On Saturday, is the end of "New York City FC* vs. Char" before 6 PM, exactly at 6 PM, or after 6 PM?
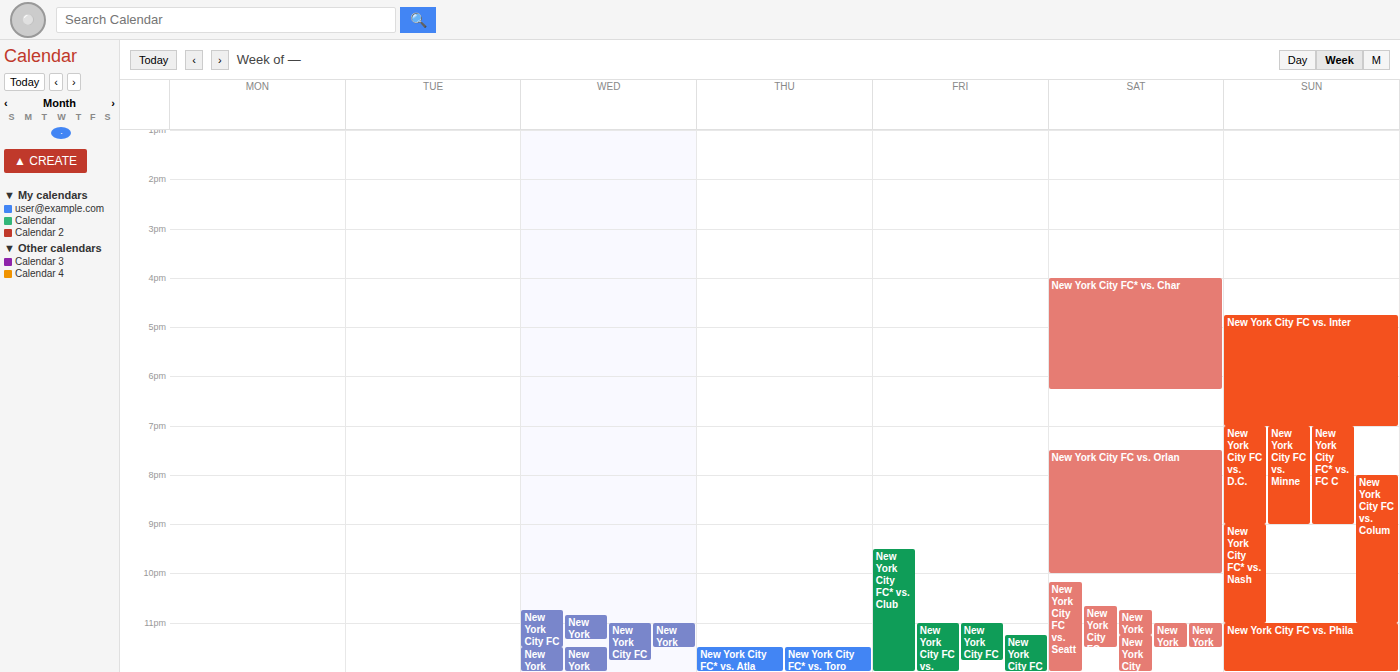
6:15 PM -- after 6 PM, 15 minutes below the 6 PM line.